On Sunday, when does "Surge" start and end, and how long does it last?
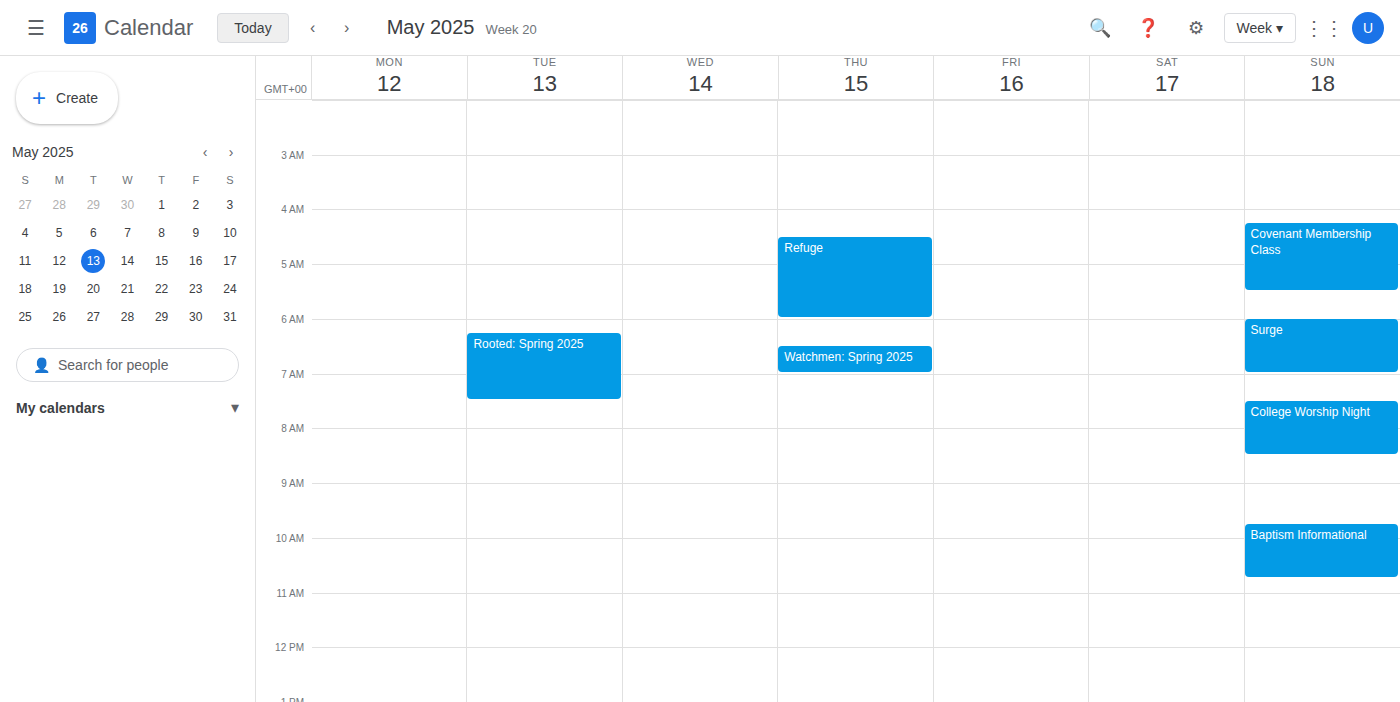
06:00 to 07:00, 1 hour